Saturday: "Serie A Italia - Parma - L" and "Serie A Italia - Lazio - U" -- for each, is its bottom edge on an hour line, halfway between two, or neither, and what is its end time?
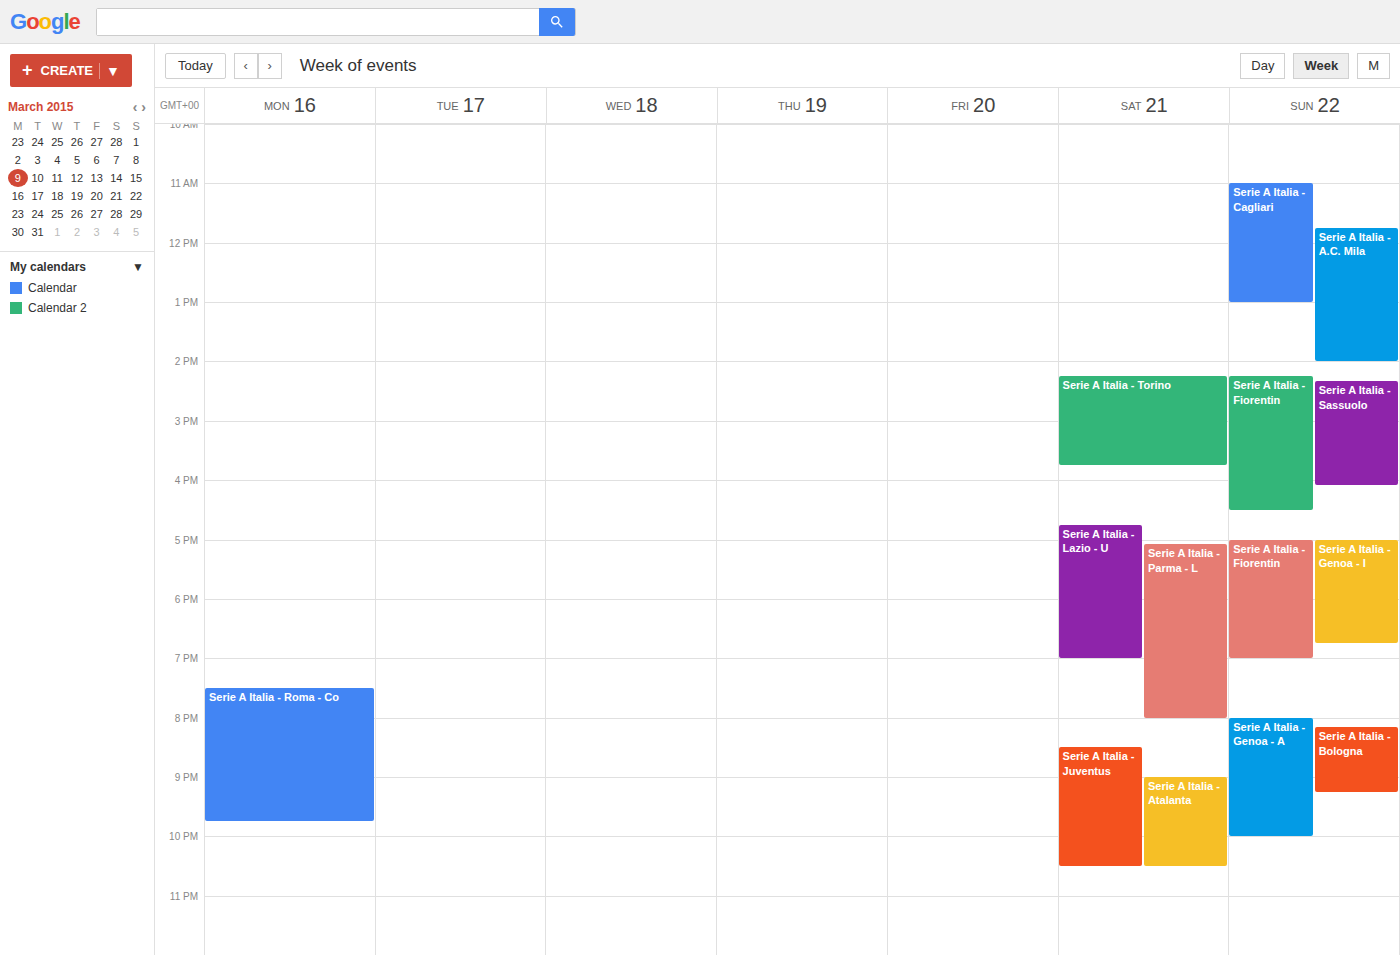
"Serie A Italia - Parma - L": 8:00 PM, exactly on the 8 PM line. "Serie A Italia - Lazio - U": 7:00 PM, exactly on the 7 PM line.